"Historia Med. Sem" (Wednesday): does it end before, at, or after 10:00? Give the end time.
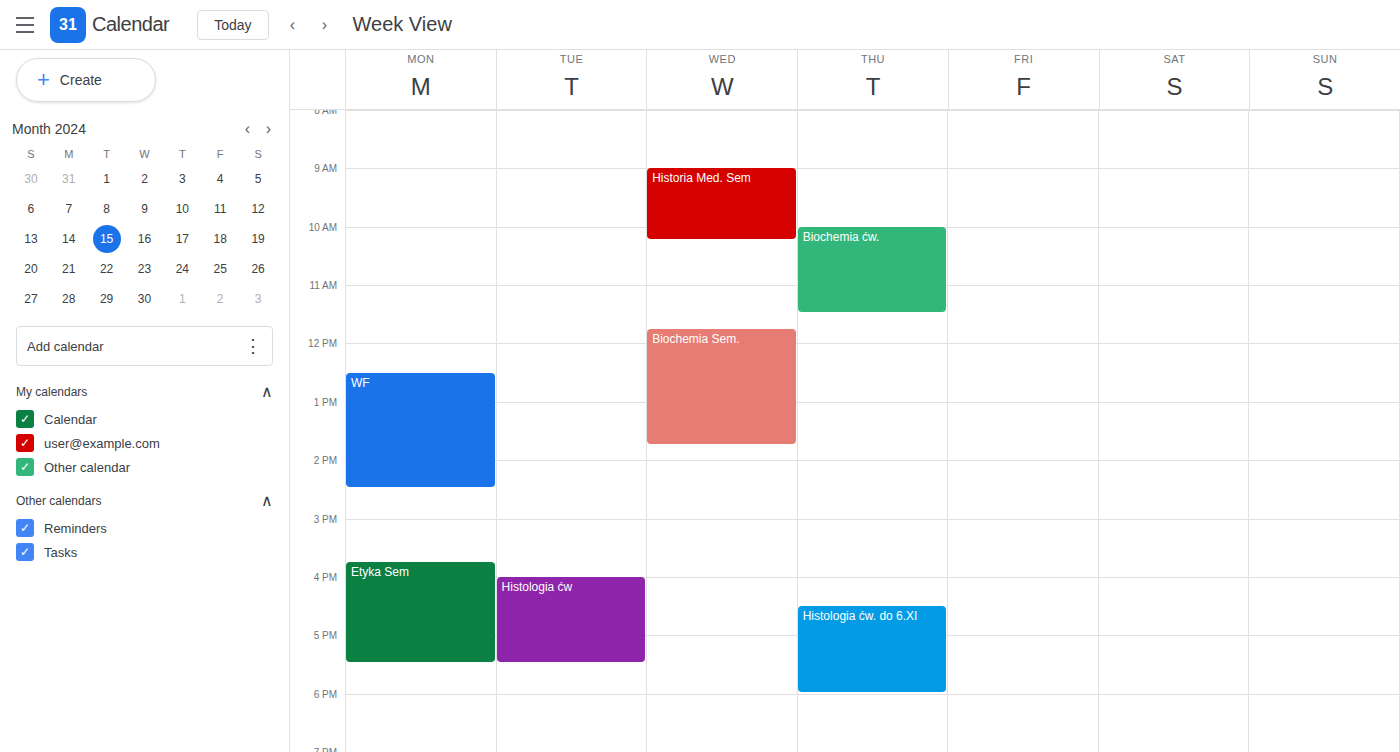
10:15 -- after 10:00, 15 minutes below the 10:00 line.